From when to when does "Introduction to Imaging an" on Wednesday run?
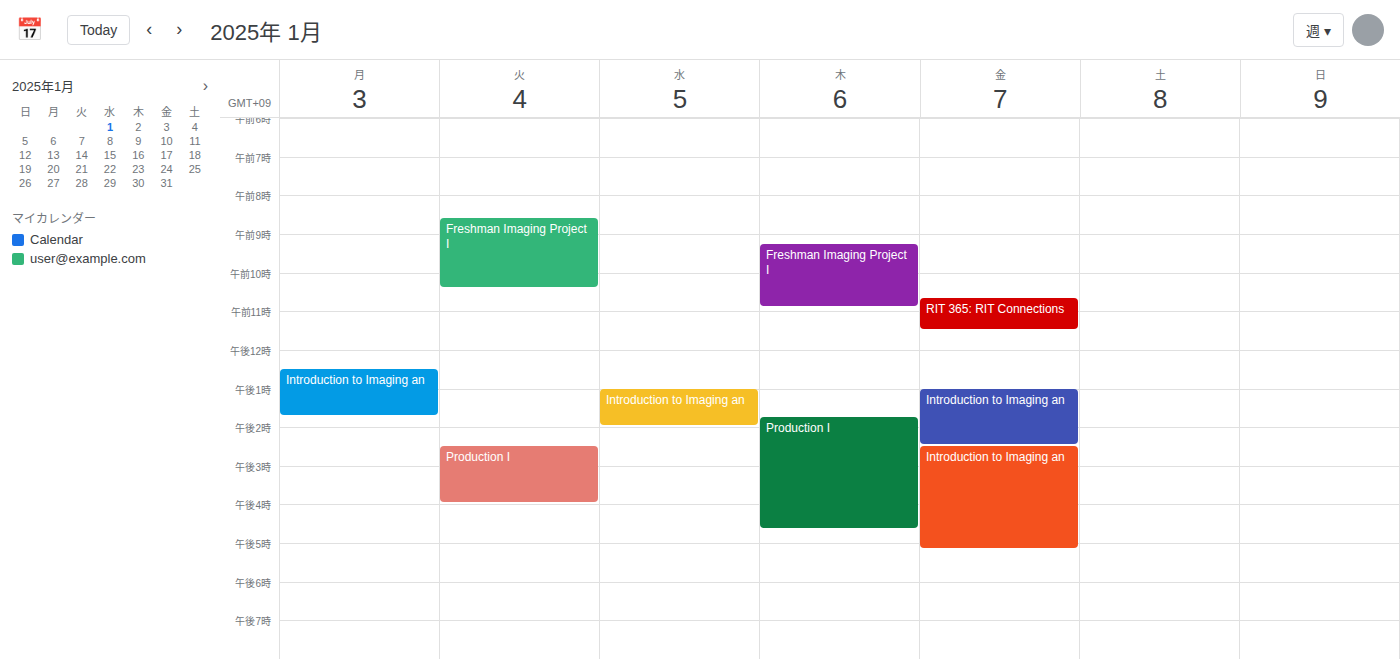
1:00 PM to 2:00 PM